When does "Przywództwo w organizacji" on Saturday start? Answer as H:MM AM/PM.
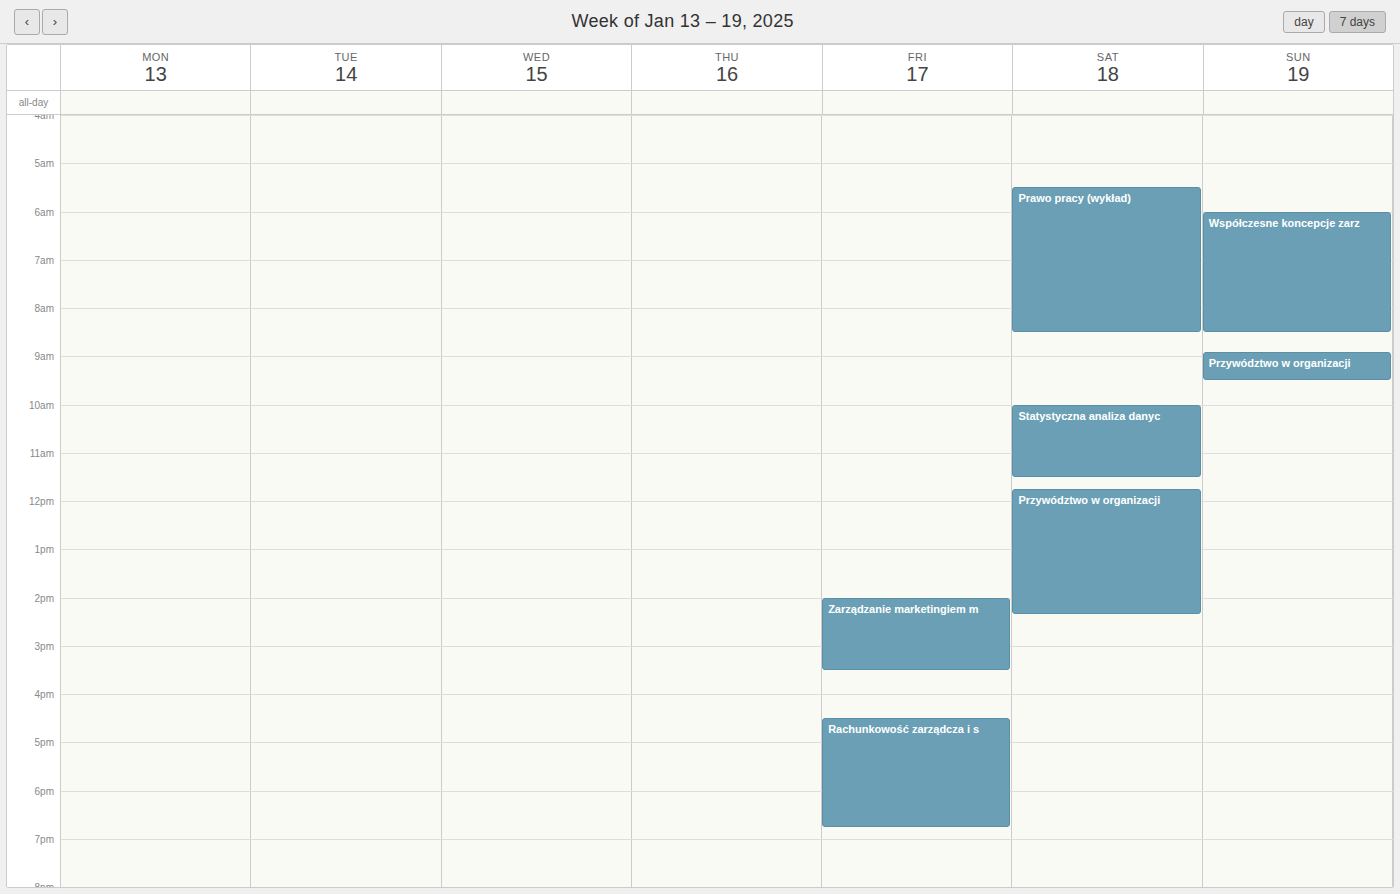
11:45 AM